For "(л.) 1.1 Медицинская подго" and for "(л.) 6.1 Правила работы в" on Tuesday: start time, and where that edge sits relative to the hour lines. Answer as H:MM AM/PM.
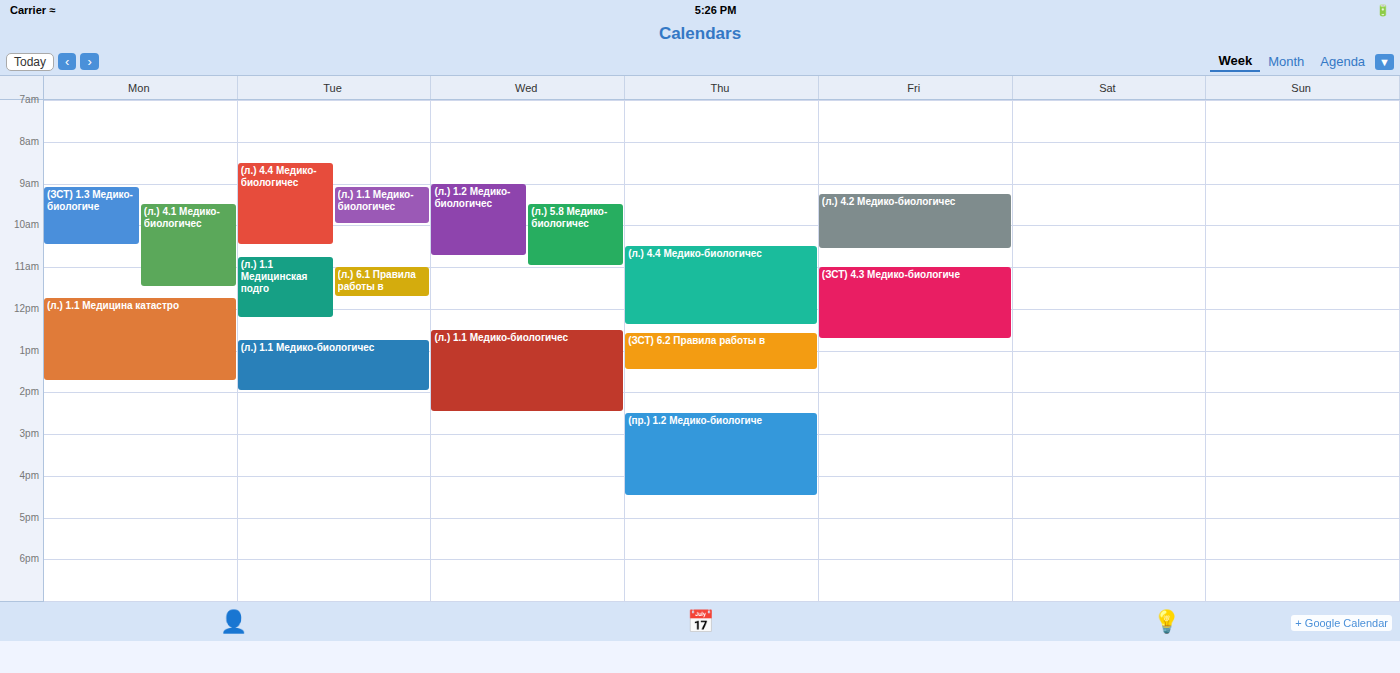
"(л.) 1.1 Медицинская подго": 10:45 AM, neither: three quarters of the way from the 10 AM line to the 11 AM line. "(л.) 6.1 Правила работы в": 11:00 AM, exactly on the 11 AM line.